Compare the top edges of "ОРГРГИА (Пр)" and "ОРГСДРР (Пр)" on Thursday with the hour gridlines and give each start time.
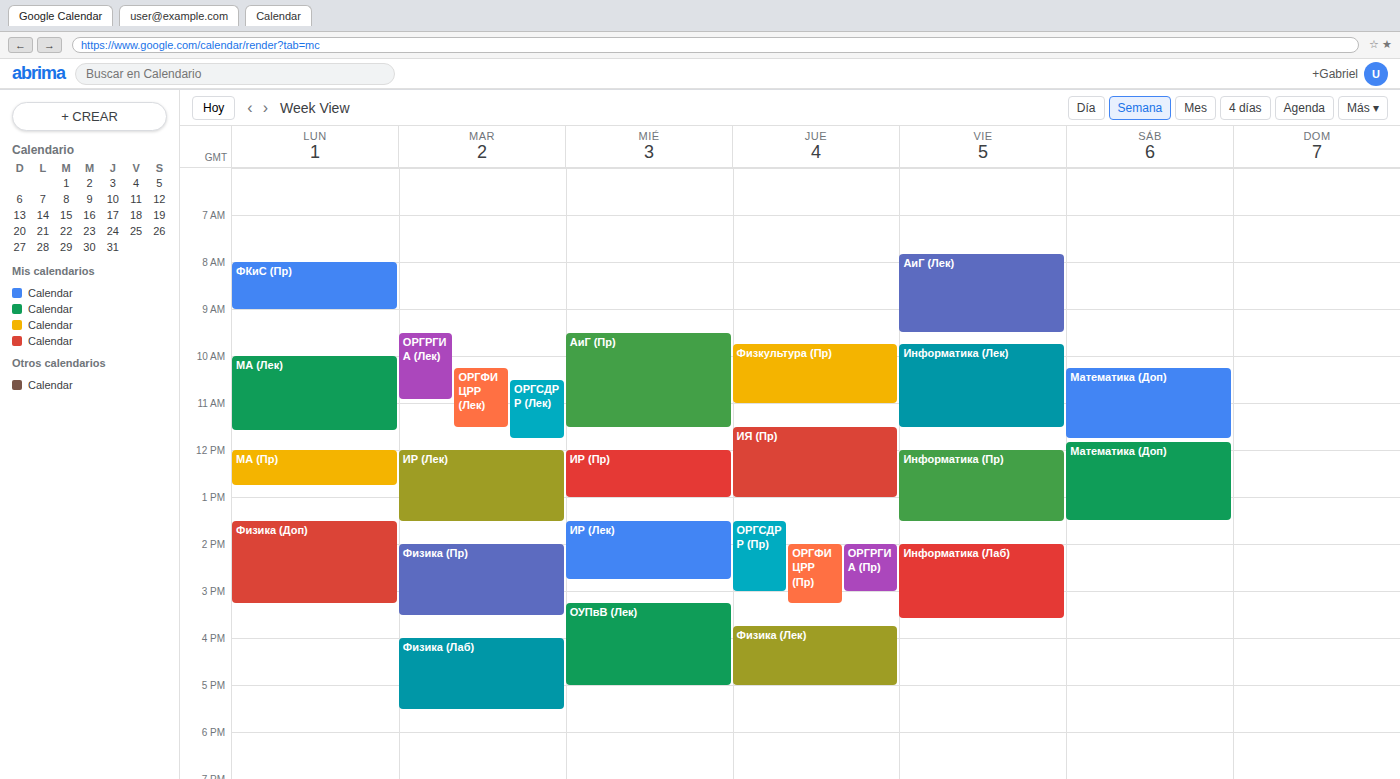
"ОРГРГИА (Пр)": 2:00 PM, exactly on the 2 PM line. "ОРГСДРР (Пр)": 1:30 PM, halfway between the 1 PM and 2 PM lines.